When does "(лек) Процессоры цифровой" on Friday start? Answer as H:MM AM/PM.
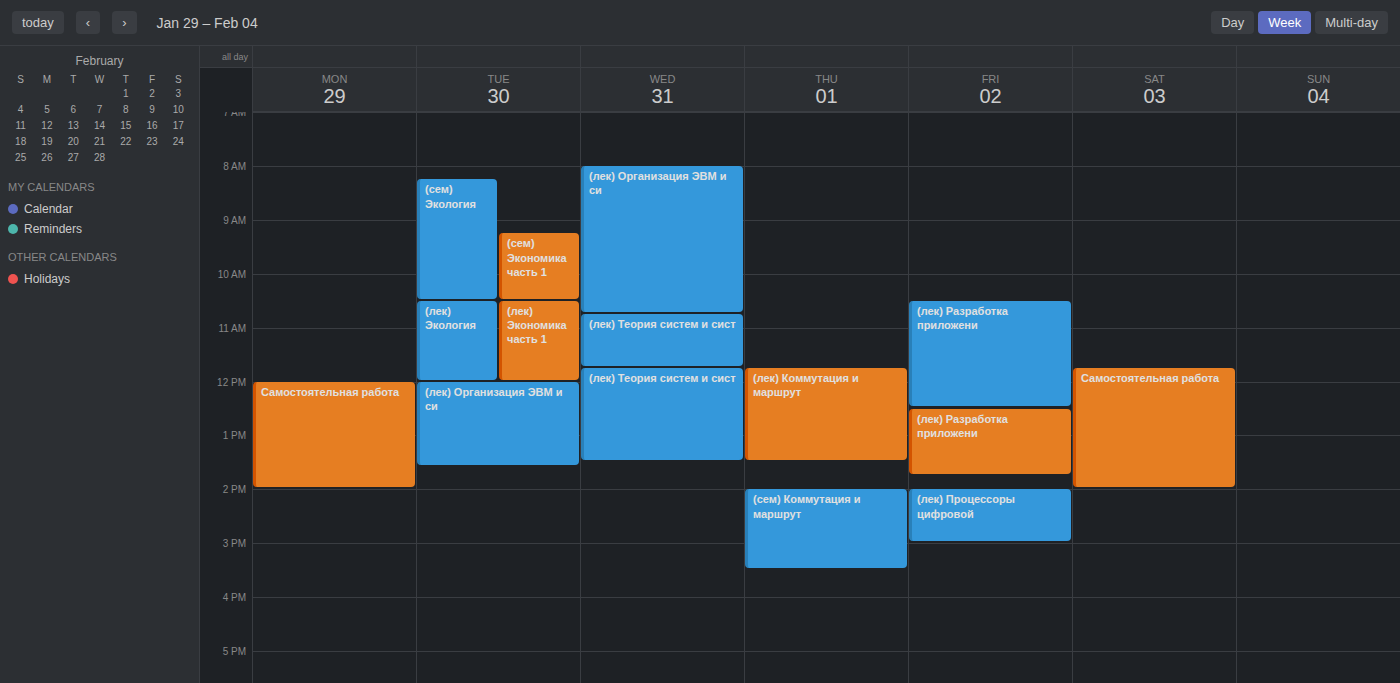
2:00 PM